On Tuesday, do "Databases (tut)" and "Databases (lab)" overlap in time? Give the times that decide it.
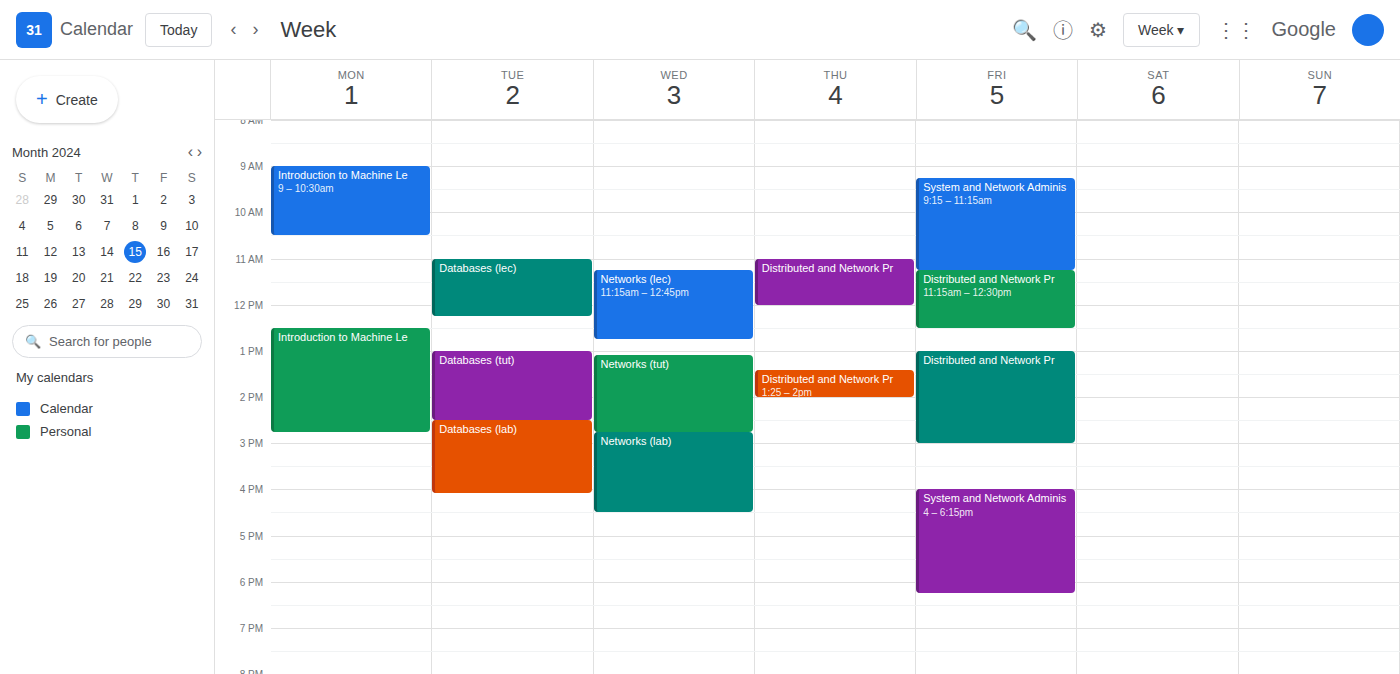
"Databases (tut)" ends at 2:30 PM, exactly when "Databases (lab)" starts -- they touch but do not overlap.